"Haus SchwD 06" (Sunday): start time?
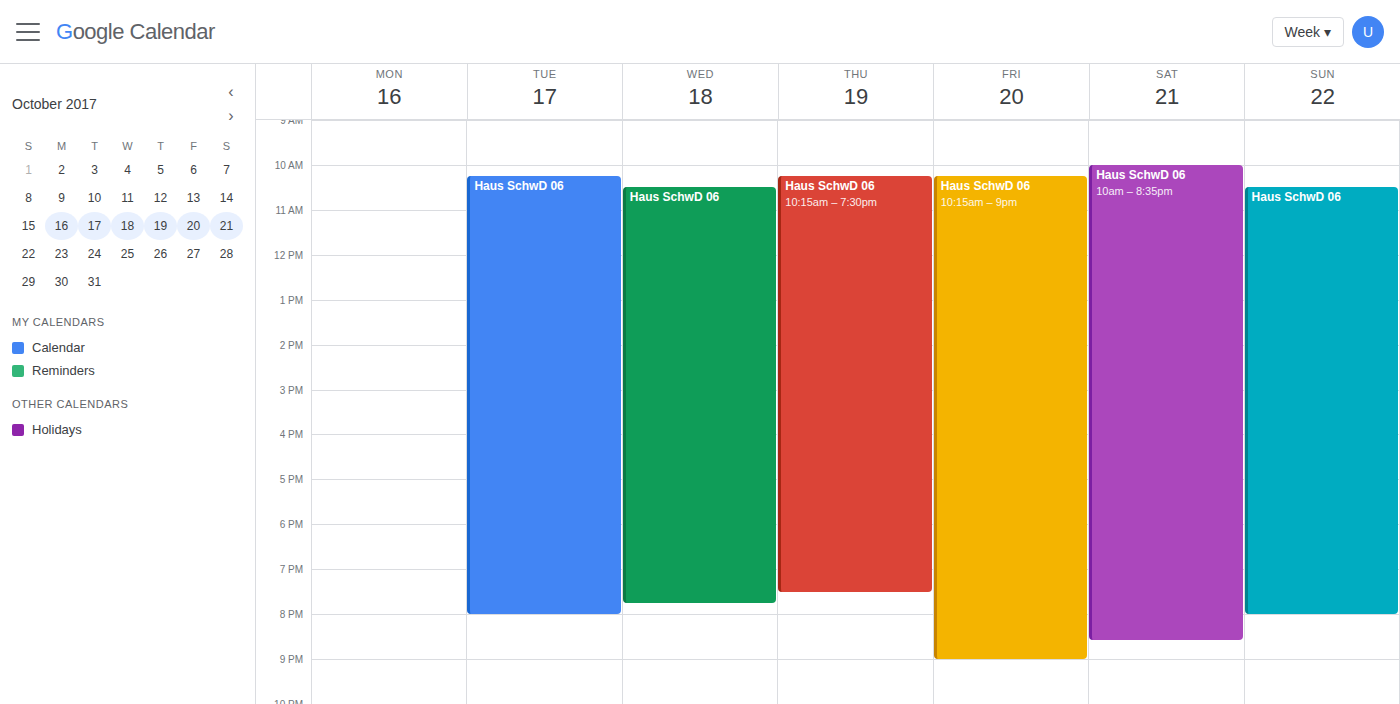
10:30 AM